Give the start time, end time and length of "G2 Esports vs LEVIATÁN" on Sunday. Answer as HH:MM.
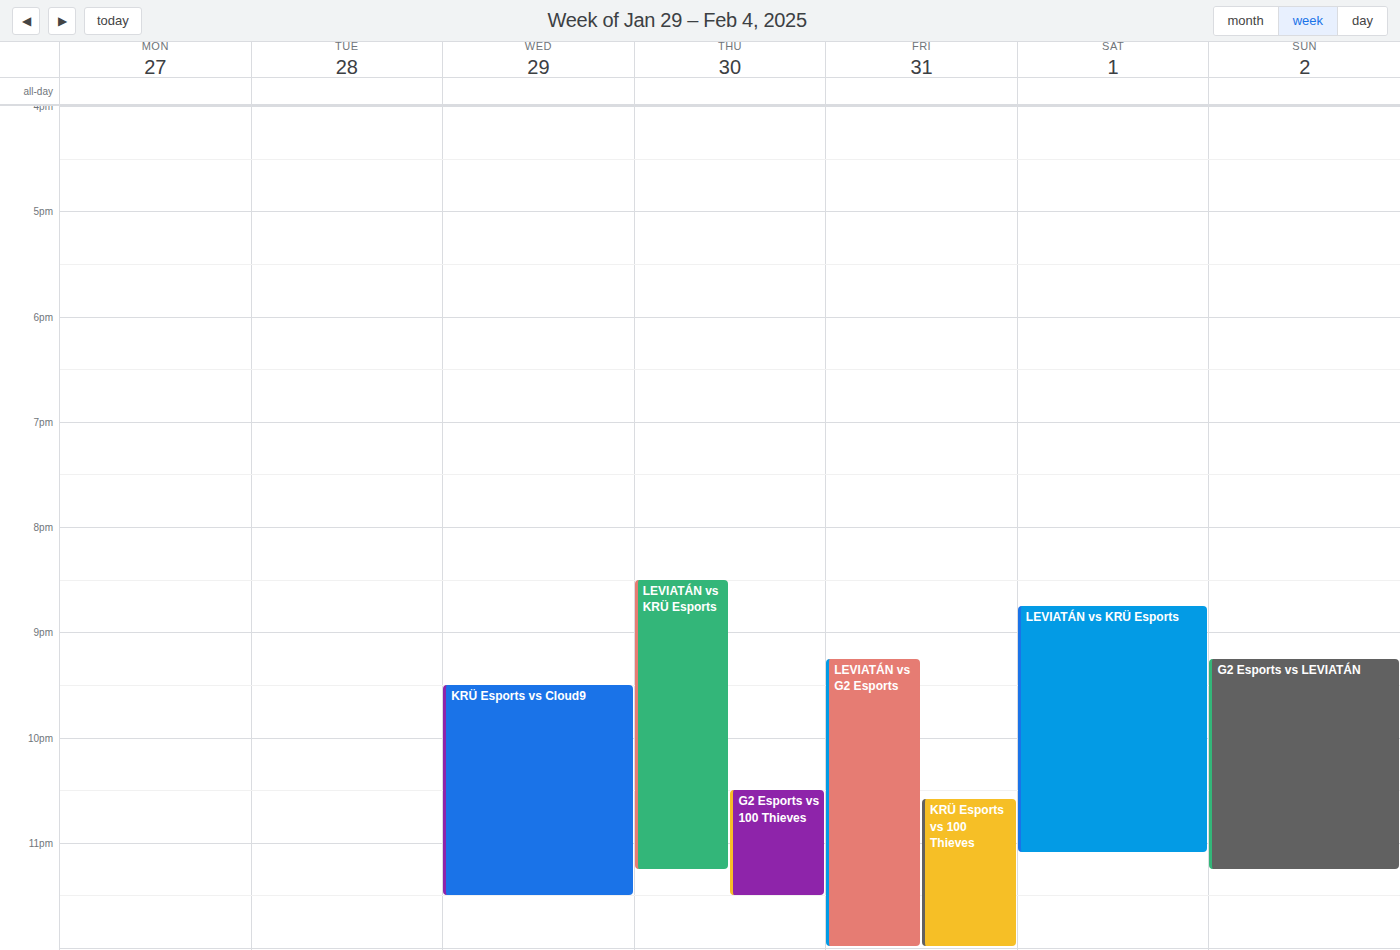
21:15 to 23:15, 2 hours